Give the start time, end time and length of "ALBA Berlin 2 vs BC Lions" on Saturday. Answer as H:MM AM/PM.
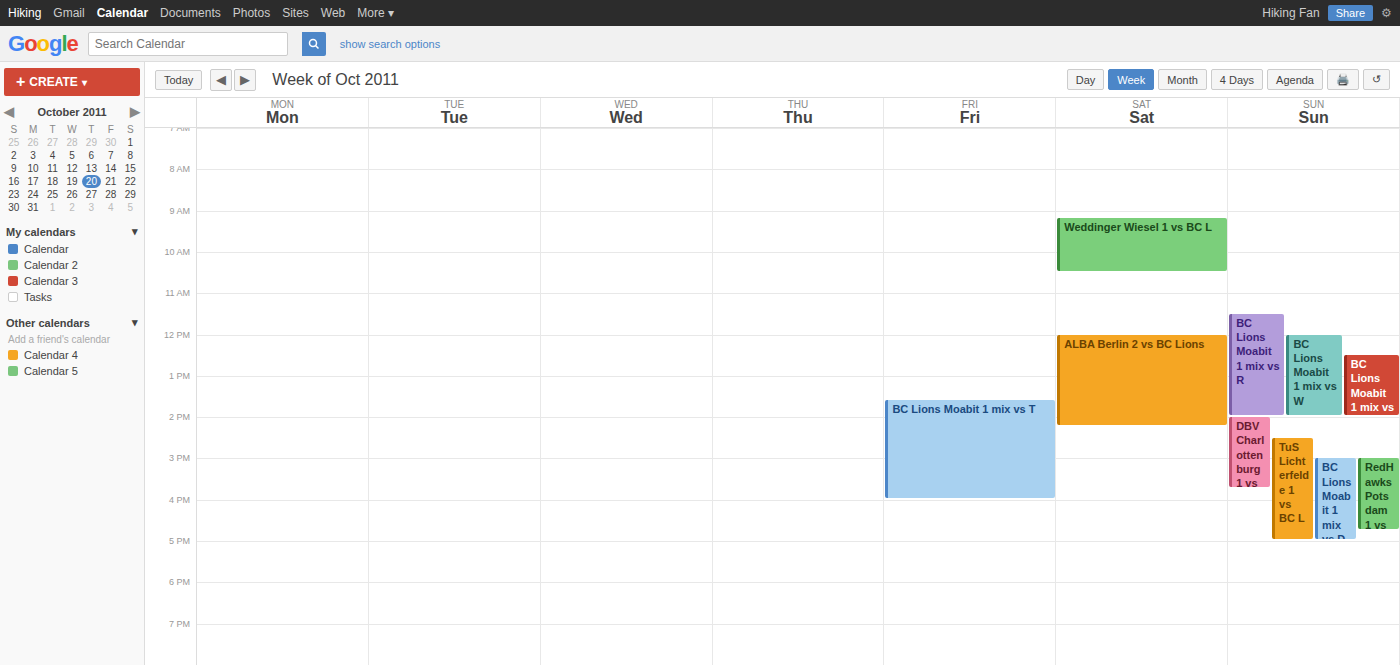
12:00 PM to 2:15 PM, 2 hours 15 minutes